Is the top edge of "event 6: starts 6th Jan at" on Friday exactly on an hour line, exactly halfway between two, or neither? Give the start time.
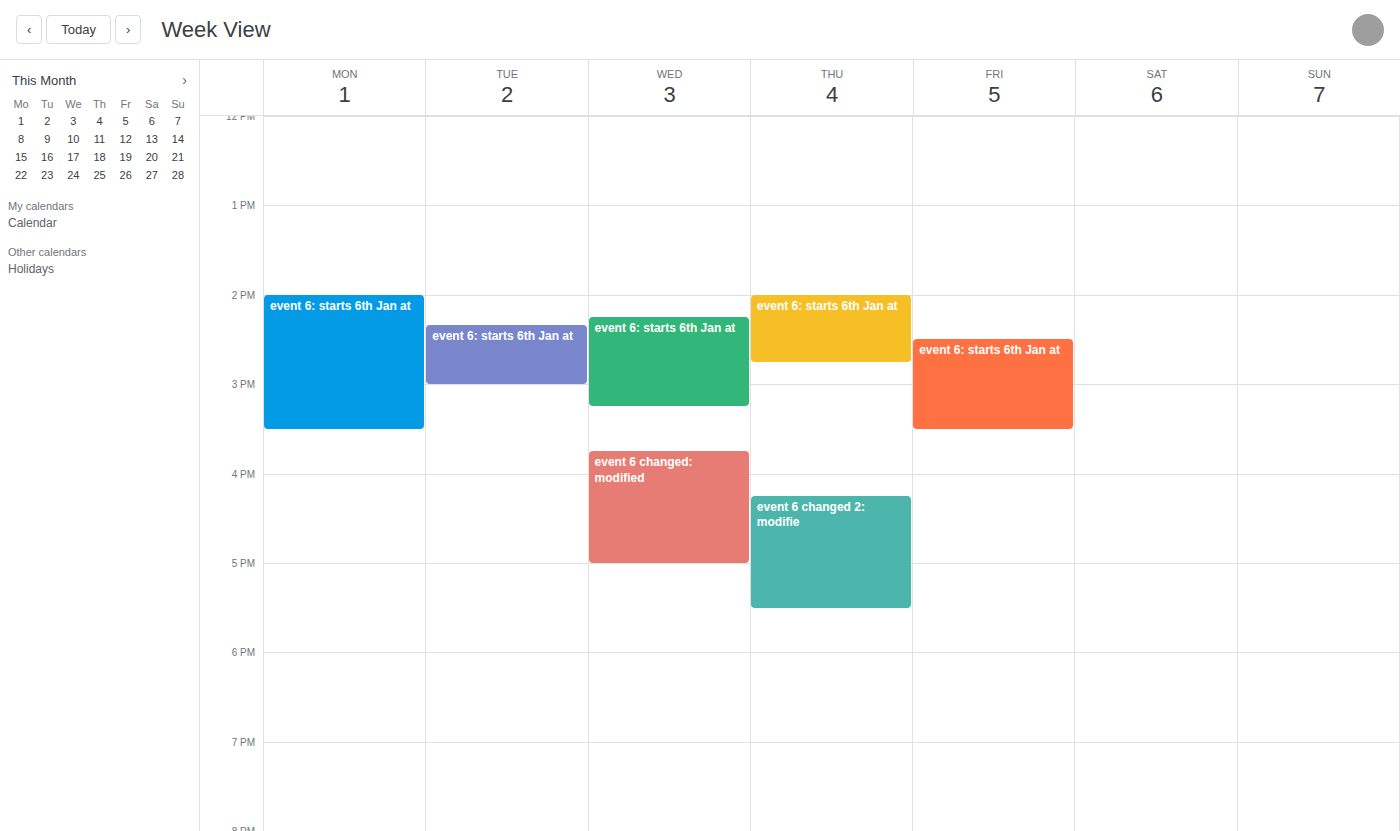
14:30 -- halfway between the 14:00 and 15:00 lines.